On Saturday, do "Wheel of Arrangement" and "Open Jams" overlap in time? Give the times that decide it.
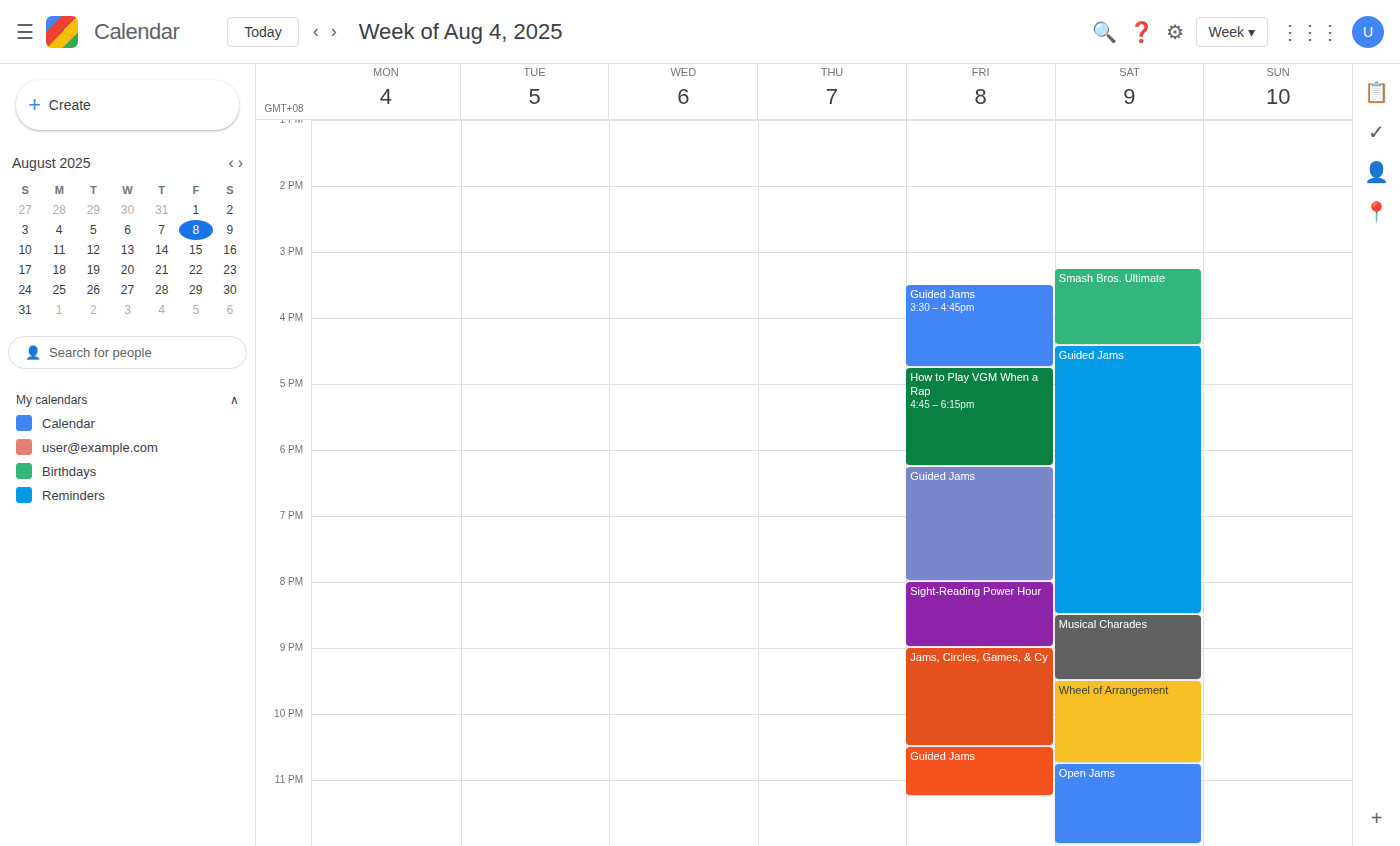
"Wheel of Arrangement" ends at 10:45 PM, exactly when "Open Jams" starts -- they touch but do not overlap.